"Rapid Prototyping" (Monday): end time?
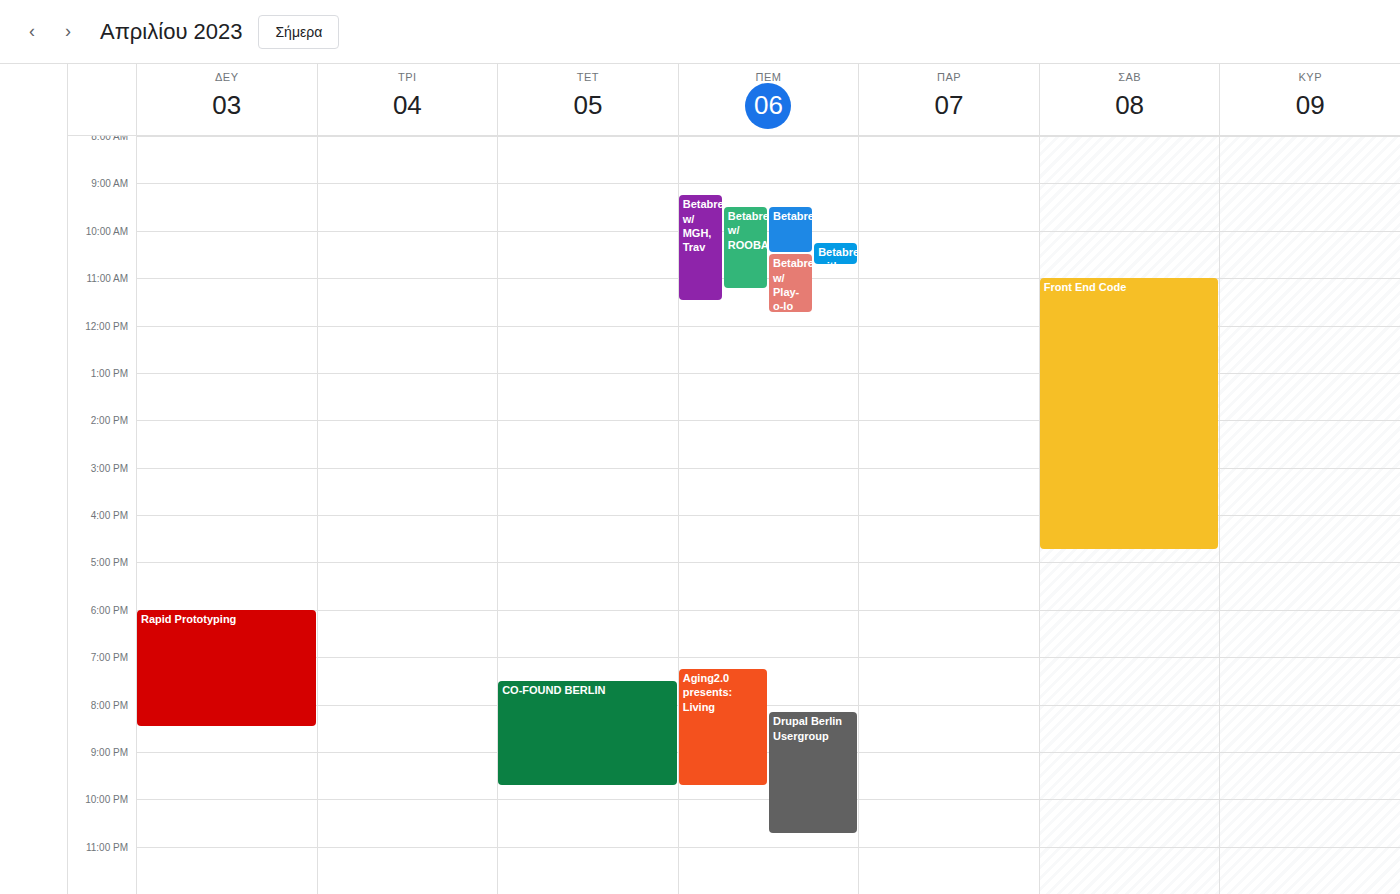
8:30 PM